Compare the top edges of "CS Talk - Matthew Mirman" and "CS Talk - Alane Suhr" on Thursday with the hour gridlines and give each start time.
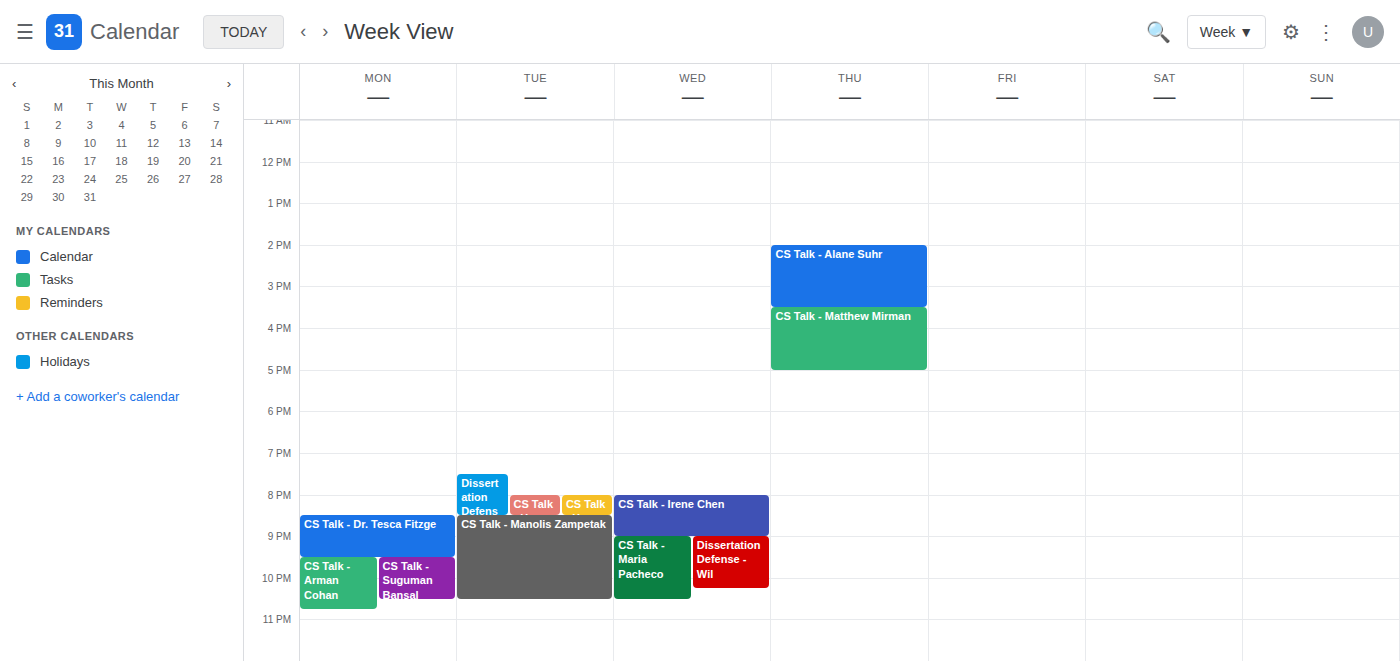
"CS Talk - Matthew Mirman": 3:30 PM, halfway between the 3 PM and 4 PM lines. "CS Talk - Alane Suhr": 2:00 PM, exactly on the 2 PM line.